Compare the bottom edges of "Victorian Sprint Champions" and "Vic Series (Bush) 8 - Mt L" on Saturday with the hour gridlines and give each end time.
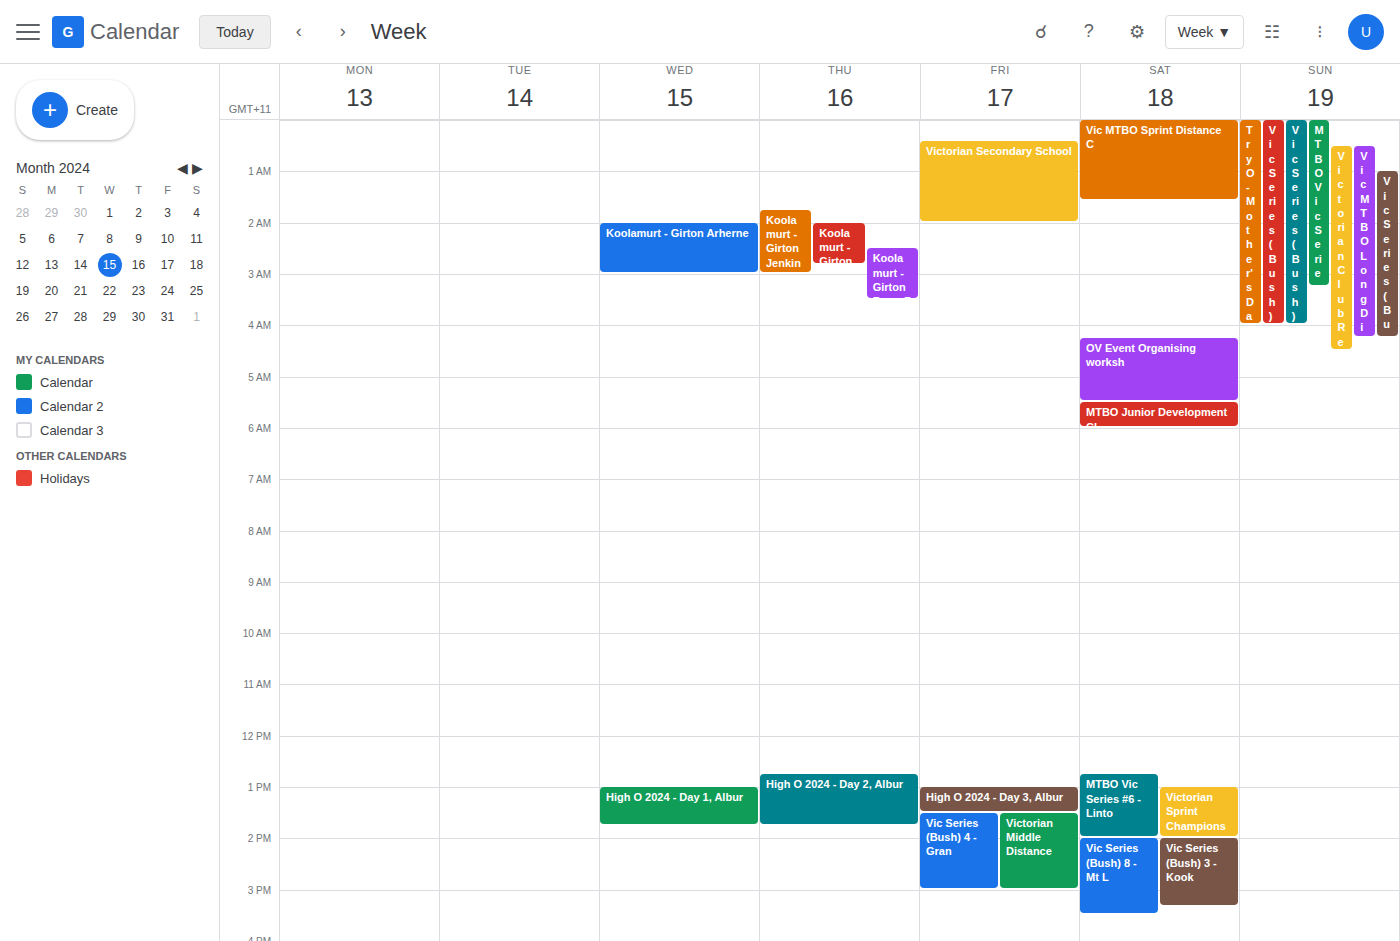
"Victorian Sprint Champions": 2:00 PM, exactly on the 2 PM line. "Vic Series (Bush) 8 - Mt L": 3:30 PM, halfway between the 3 PM and 4 PM lines.